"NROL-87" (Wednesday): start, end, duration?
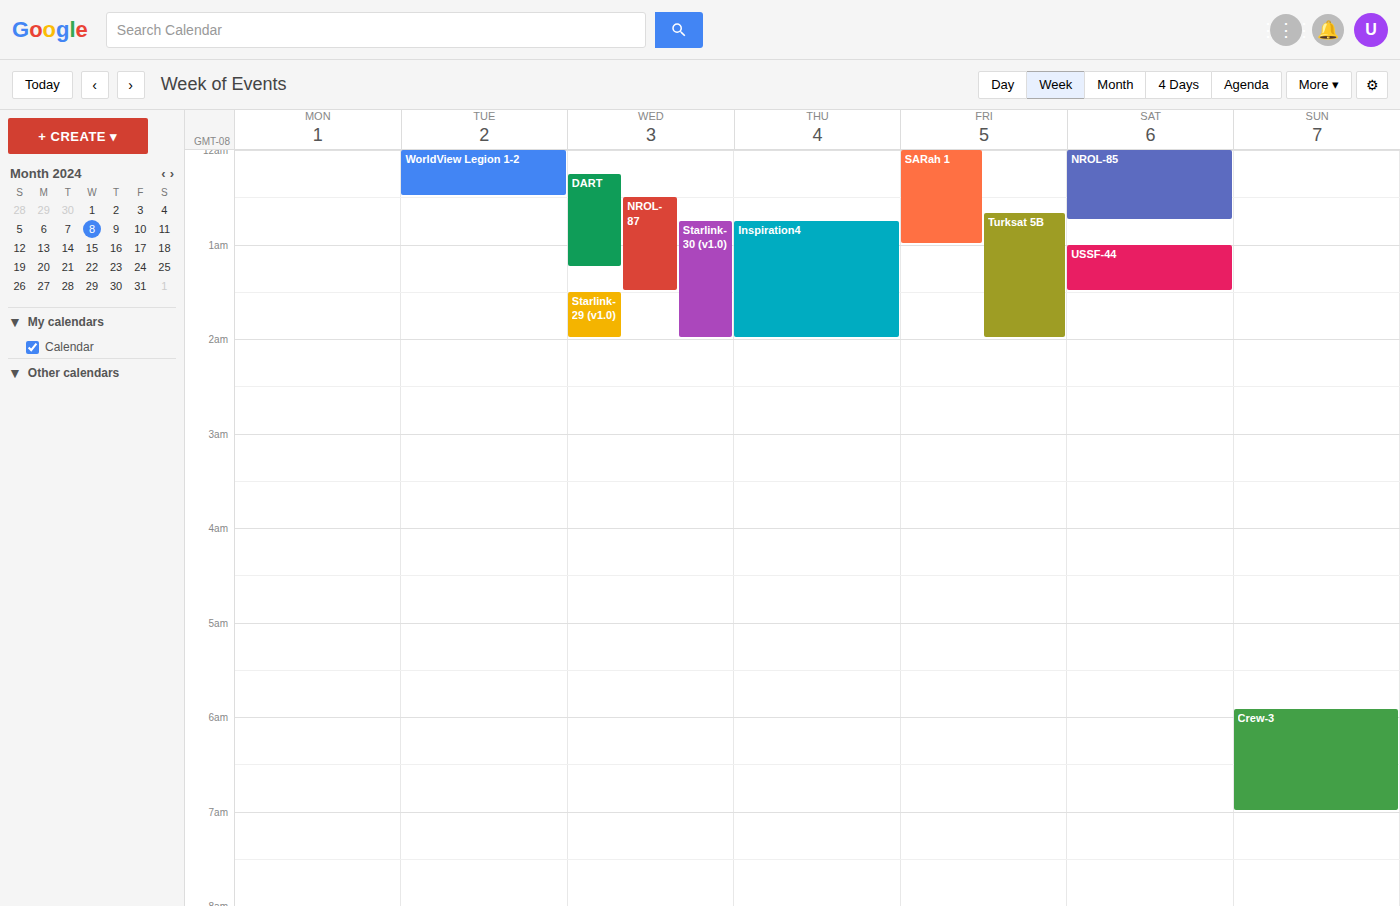
12:30 AM to 1:30 AM, 1 hour